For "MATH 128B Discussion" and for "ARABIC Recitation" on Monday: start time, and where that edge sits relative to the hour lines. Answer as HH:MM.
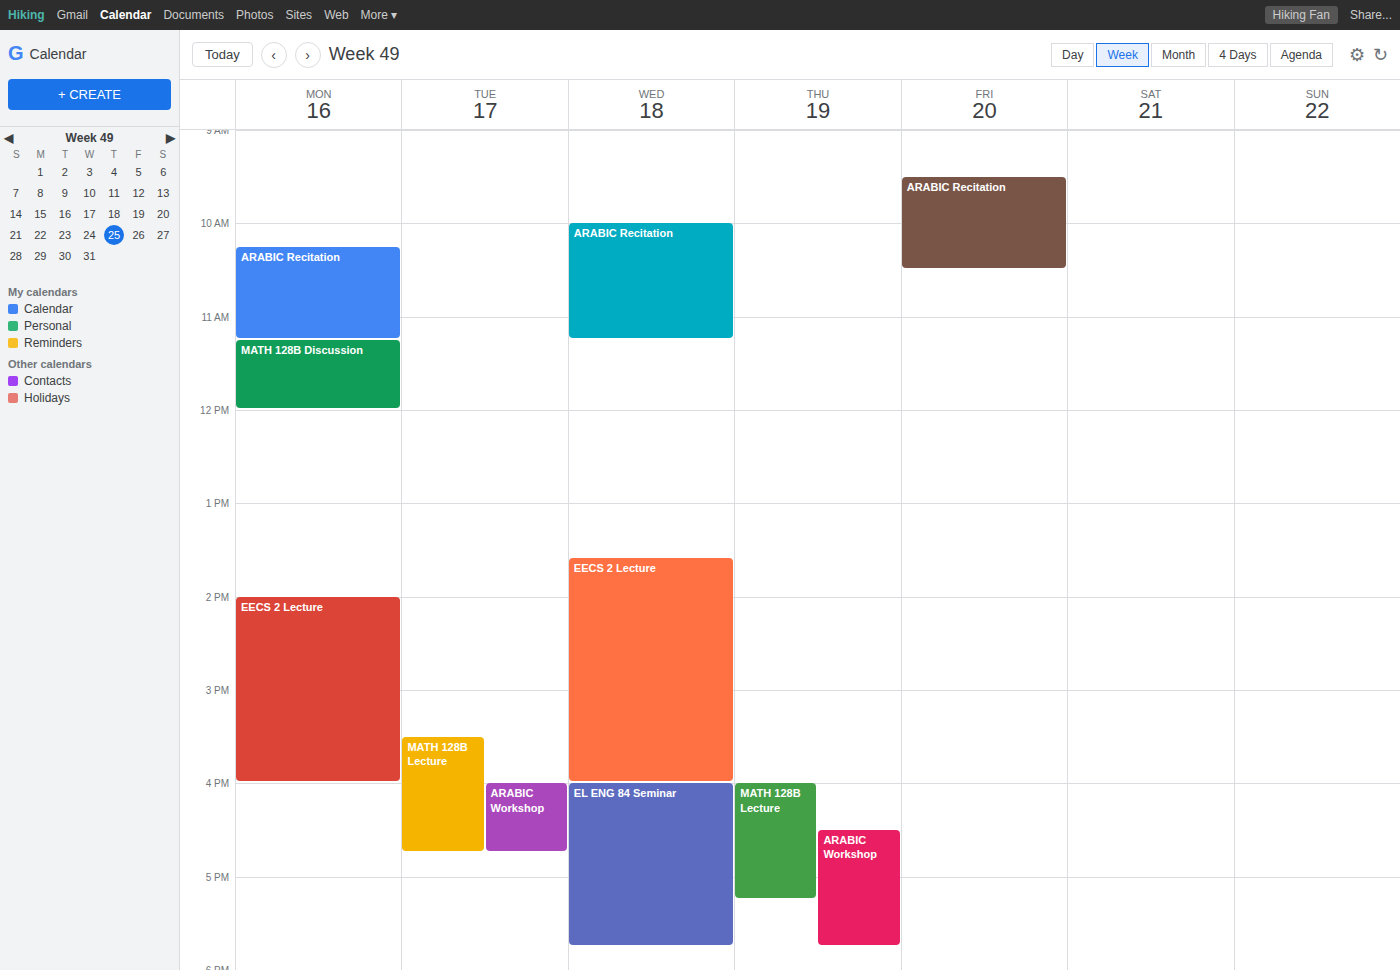
"MATH 128B Discussion": 11:15, neither: a quarter of the way from the 11:00 line to the 12:00 line. "ARABIC Recitation": 10:15, neither: a quarter of the way from the 10:00 line to the 11:00 line.